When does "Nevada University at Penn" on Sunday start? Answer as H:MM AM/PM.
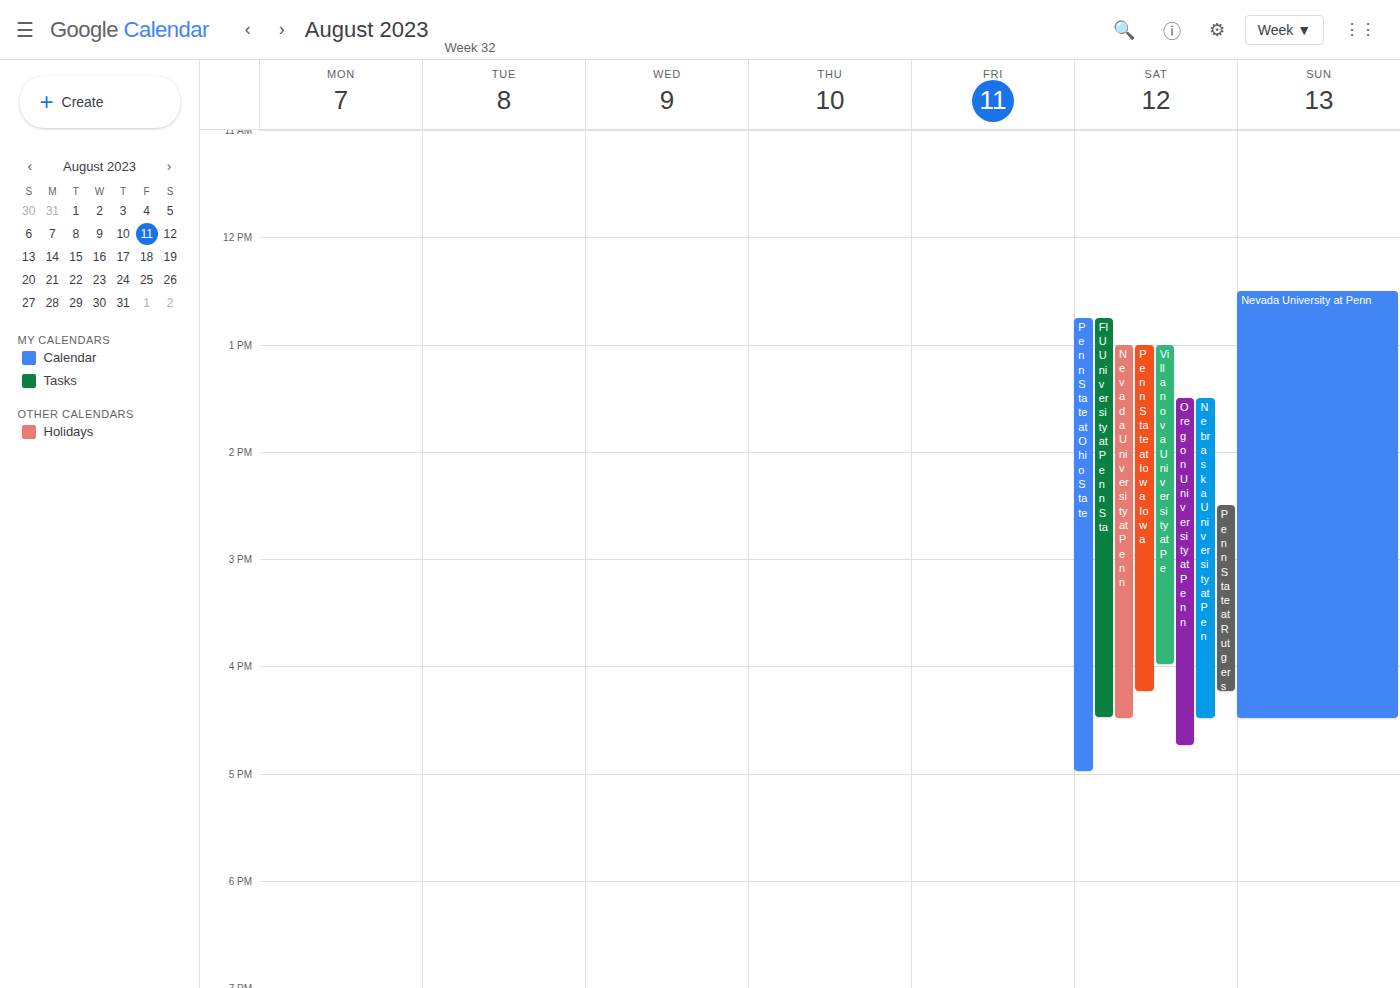
12:30 PM